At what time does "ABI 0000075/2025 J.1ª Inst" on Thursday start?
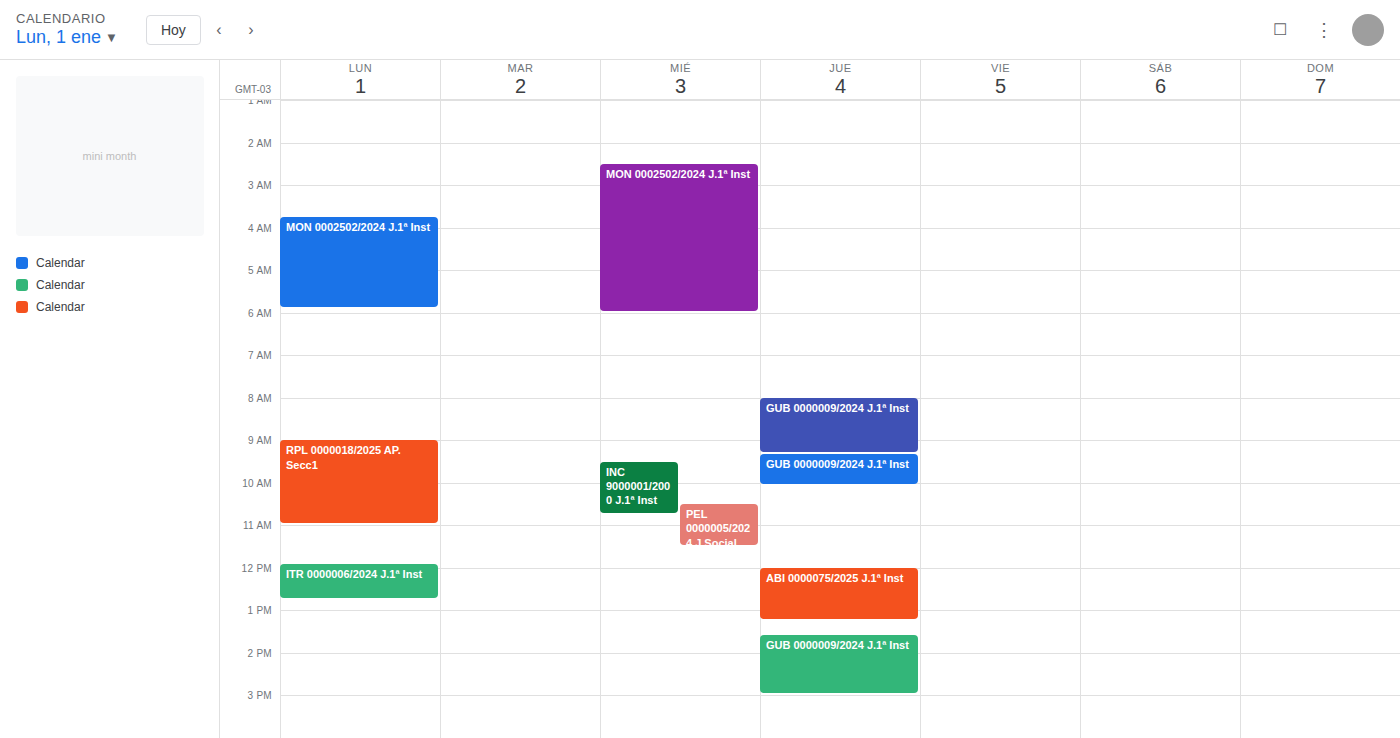
12:00 PM